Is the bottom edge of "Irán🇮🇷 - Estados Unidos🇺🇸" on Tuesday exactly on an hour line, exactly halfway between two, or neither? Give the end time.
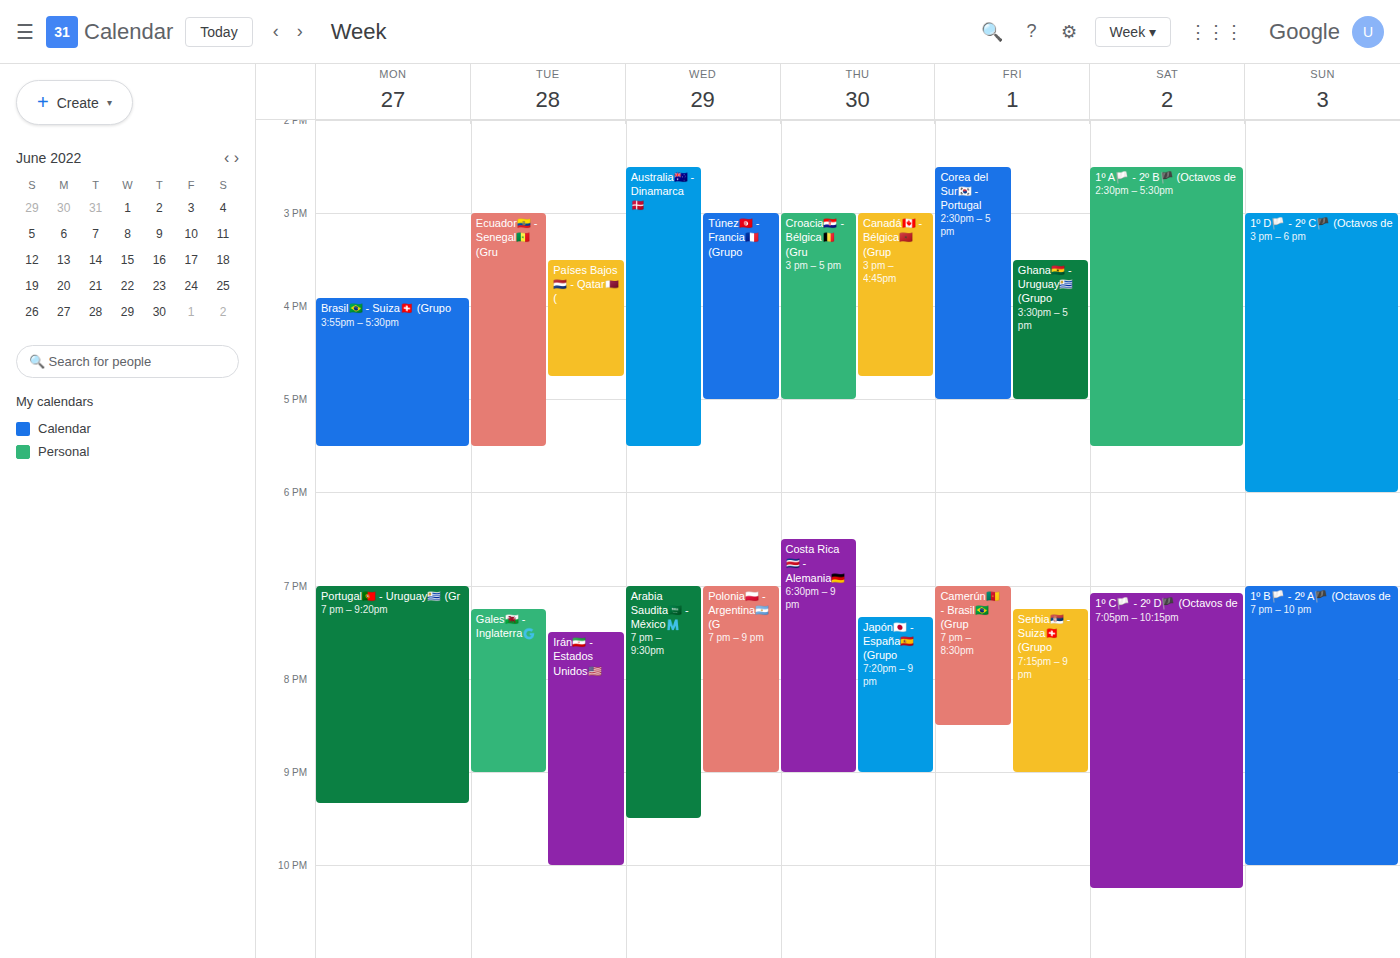
10:00 PM -- exactly on the 10 PM line.